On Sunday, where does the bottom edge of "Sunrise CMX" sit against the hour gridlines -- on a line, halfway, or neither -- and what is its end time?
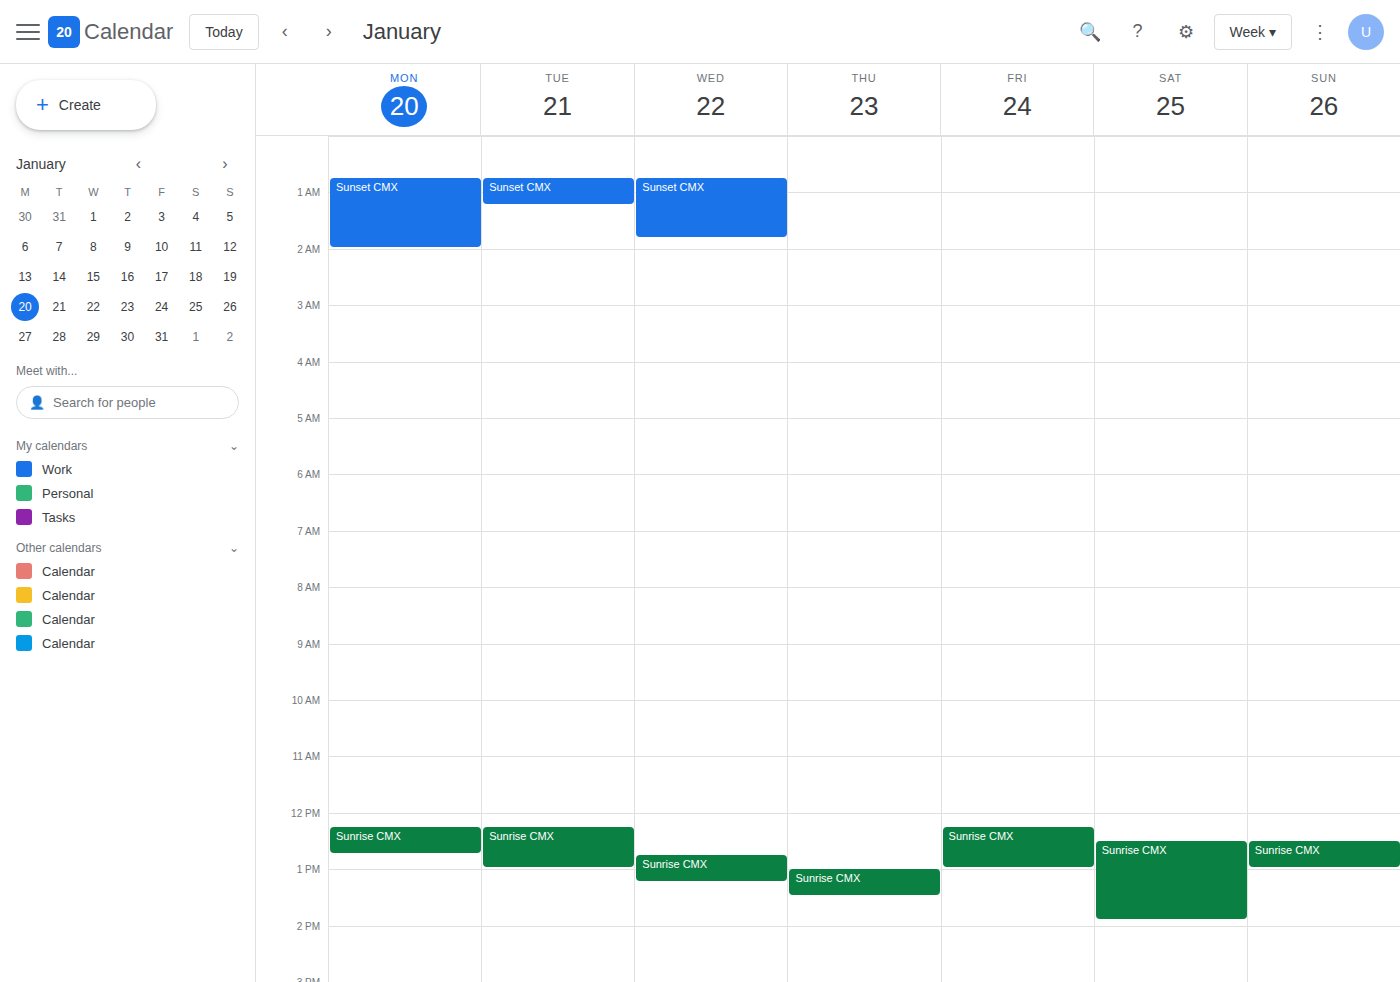
1:00 PM -- exactly on the 1 PM line.